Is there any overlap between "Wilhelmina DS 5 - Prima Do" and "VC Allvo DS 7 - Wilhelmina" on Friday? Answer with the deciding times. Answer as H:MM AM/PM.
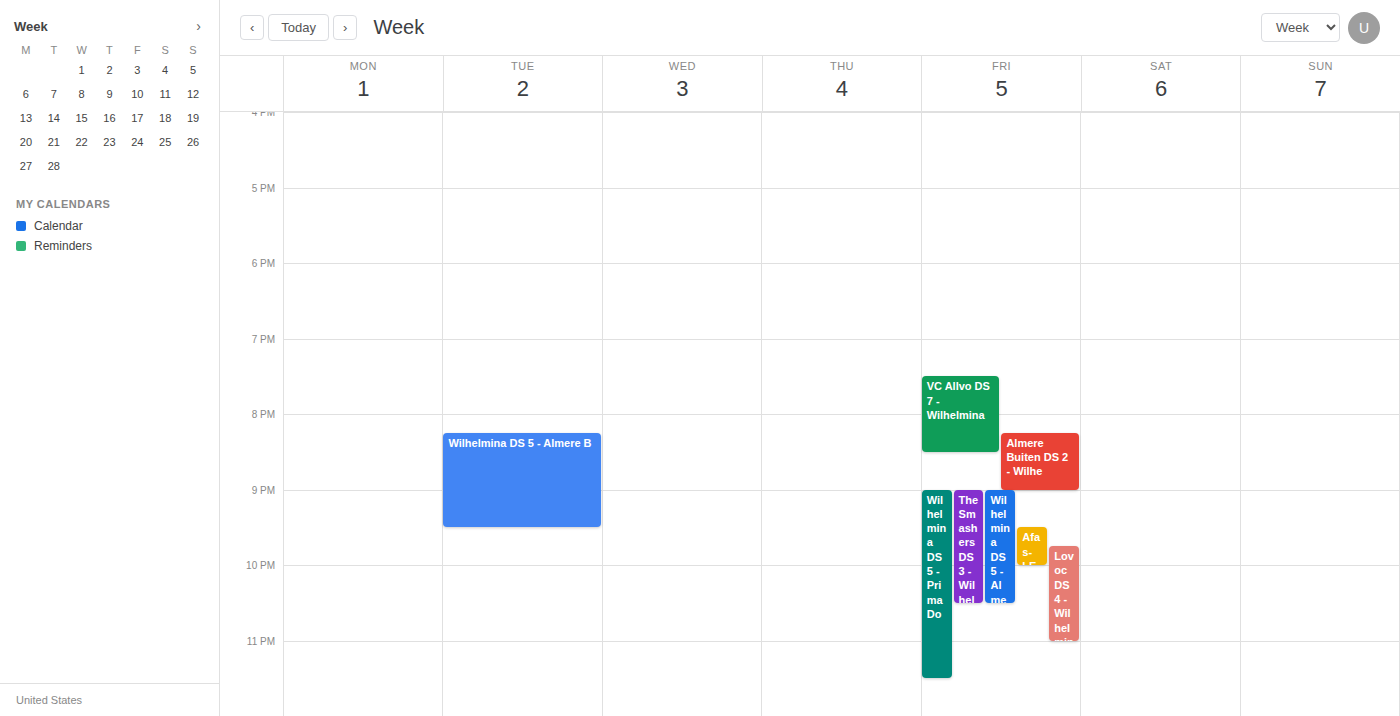
"VC Allvo DS 7 - Wilhelmina" ends at 8:30 PM and "Wilhelmina DS 5 - Prima Do" starts at 9:00 PM -- no overlap.